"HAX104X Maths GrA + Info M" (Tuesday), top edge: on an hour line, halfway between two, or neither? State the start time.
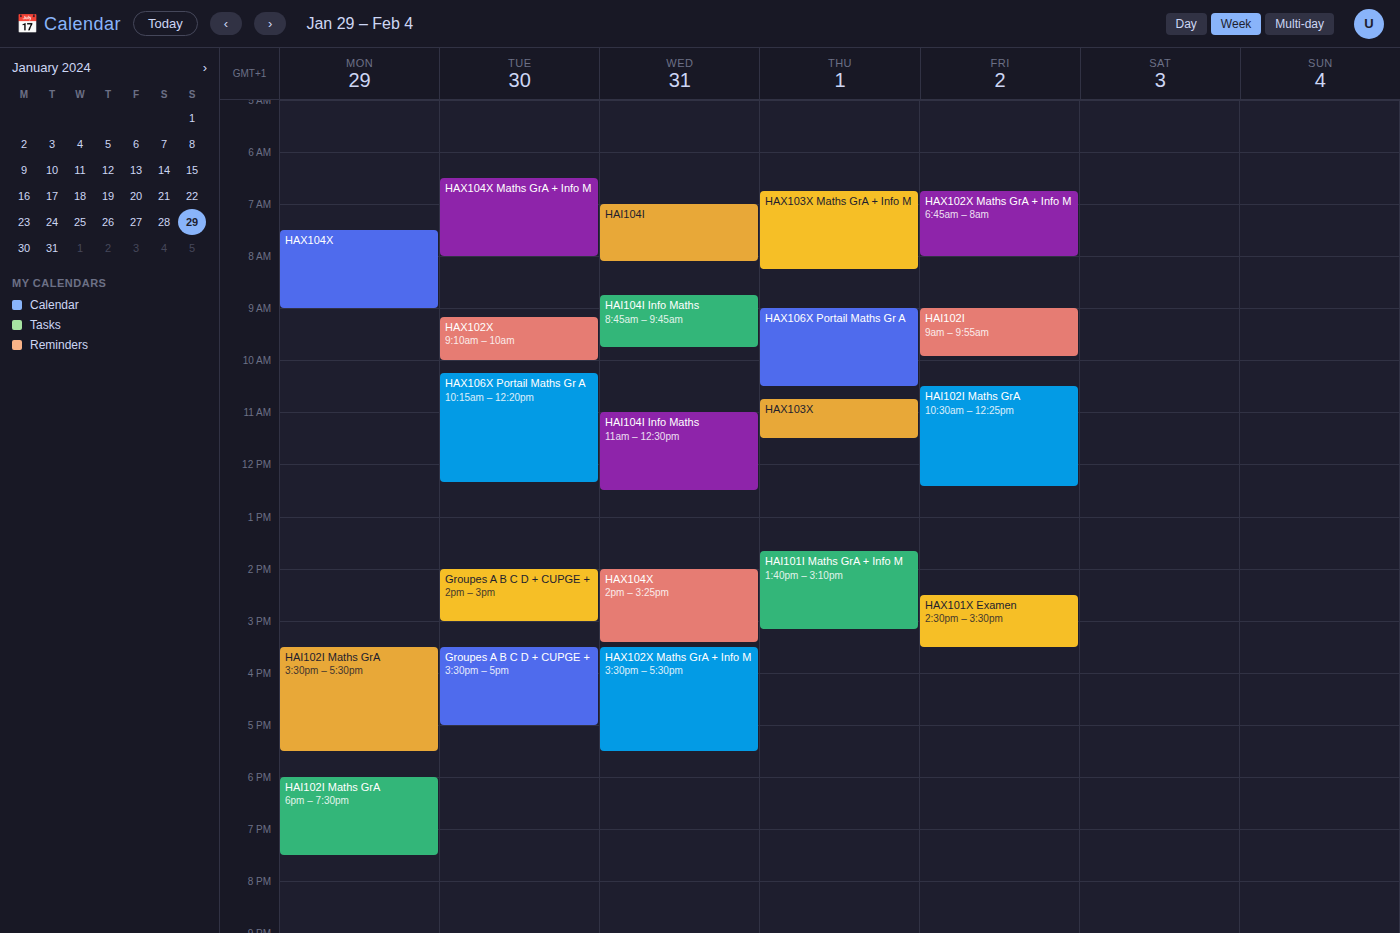
06:30 -- halfway between the 06:00 and 07:00 lines.